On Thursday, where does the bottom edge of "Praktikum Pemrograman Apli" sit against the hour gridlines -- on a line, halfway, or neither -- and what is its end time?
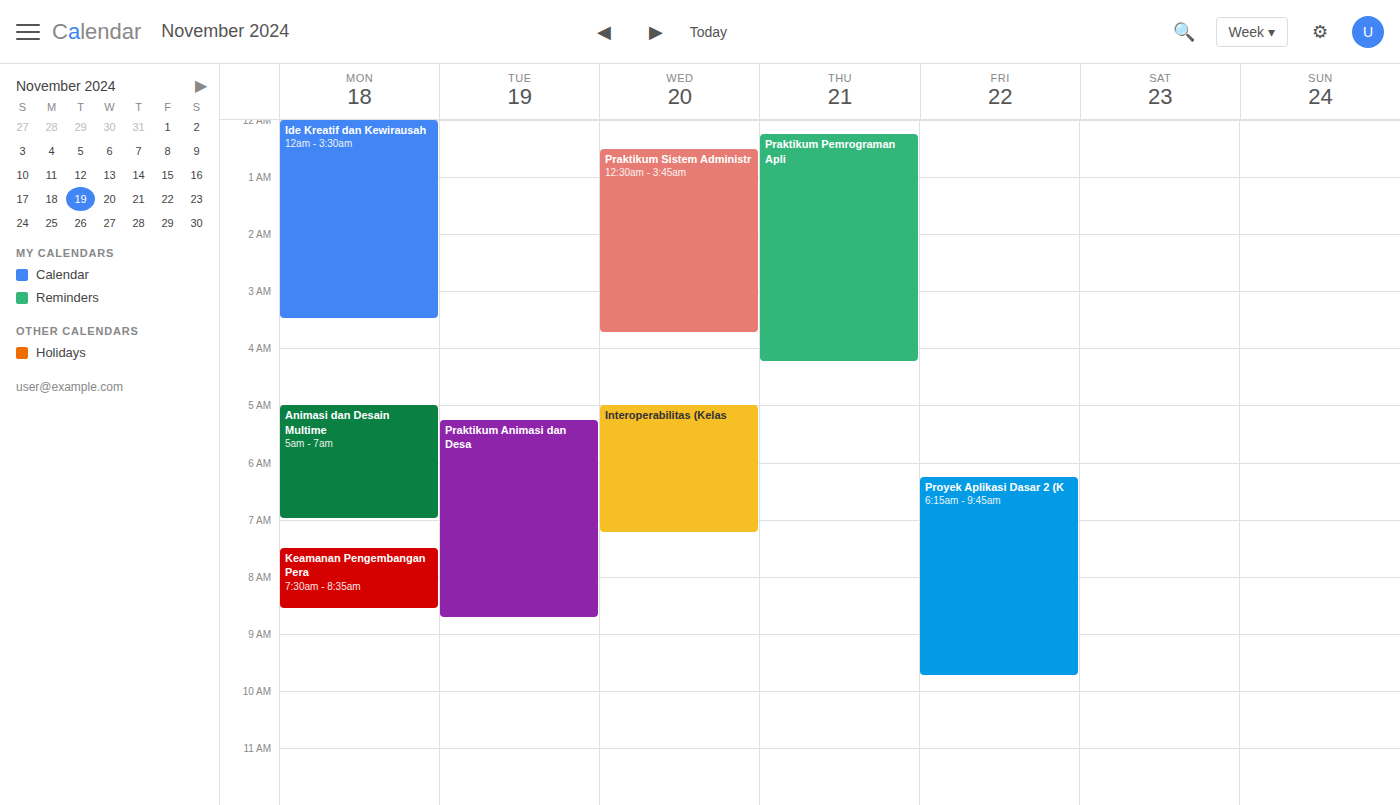
4:15 AM -- neither: a quarter of the way from the 4 AM line to the 5 AM line.